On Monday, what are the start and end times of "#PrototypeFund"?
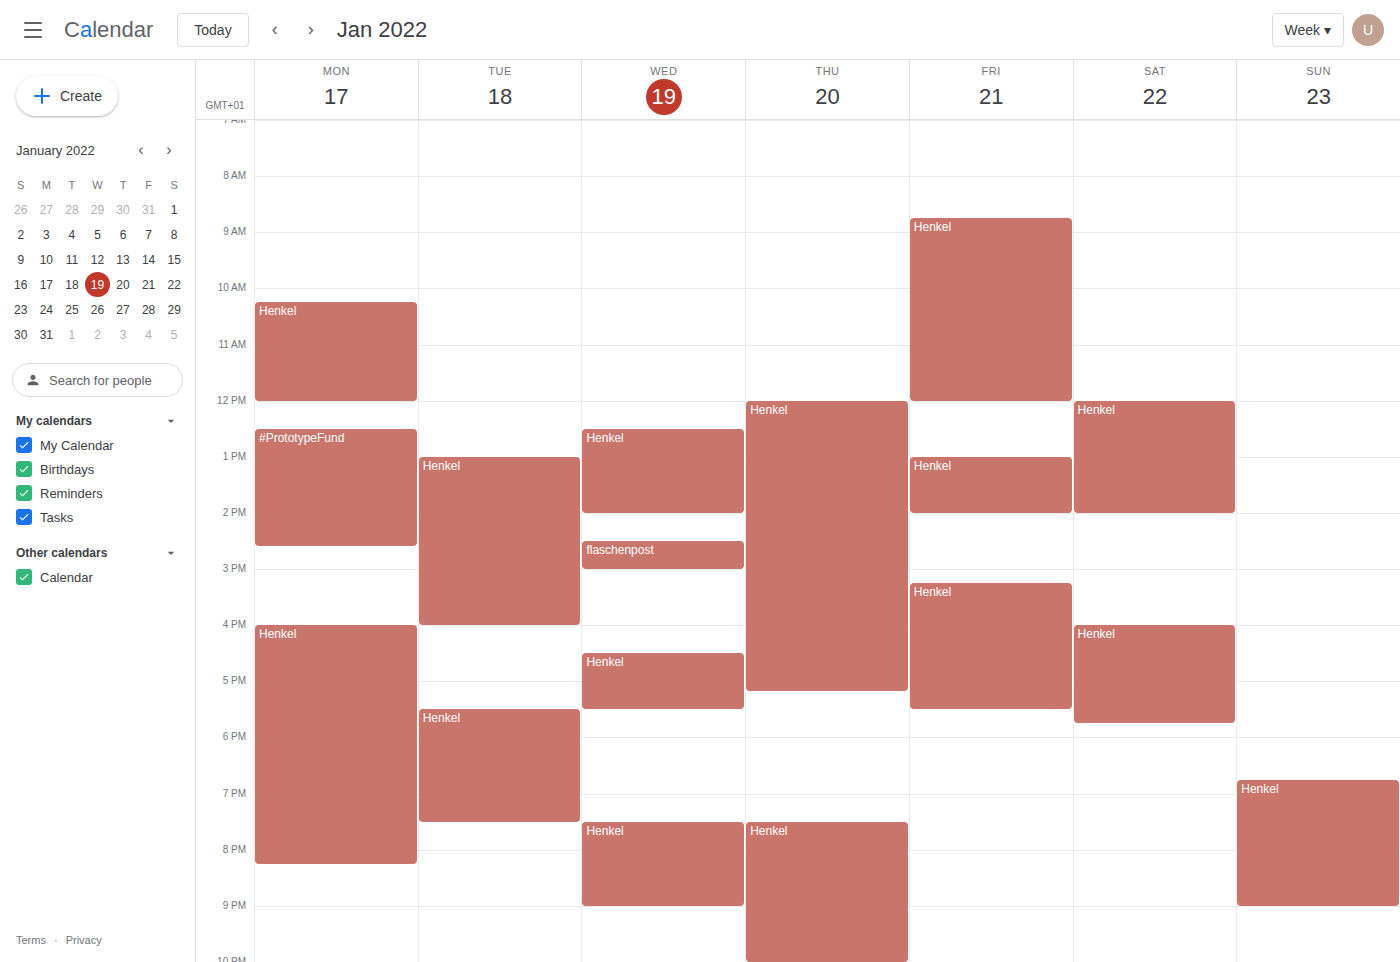
12:30 PM to 2:35 PM